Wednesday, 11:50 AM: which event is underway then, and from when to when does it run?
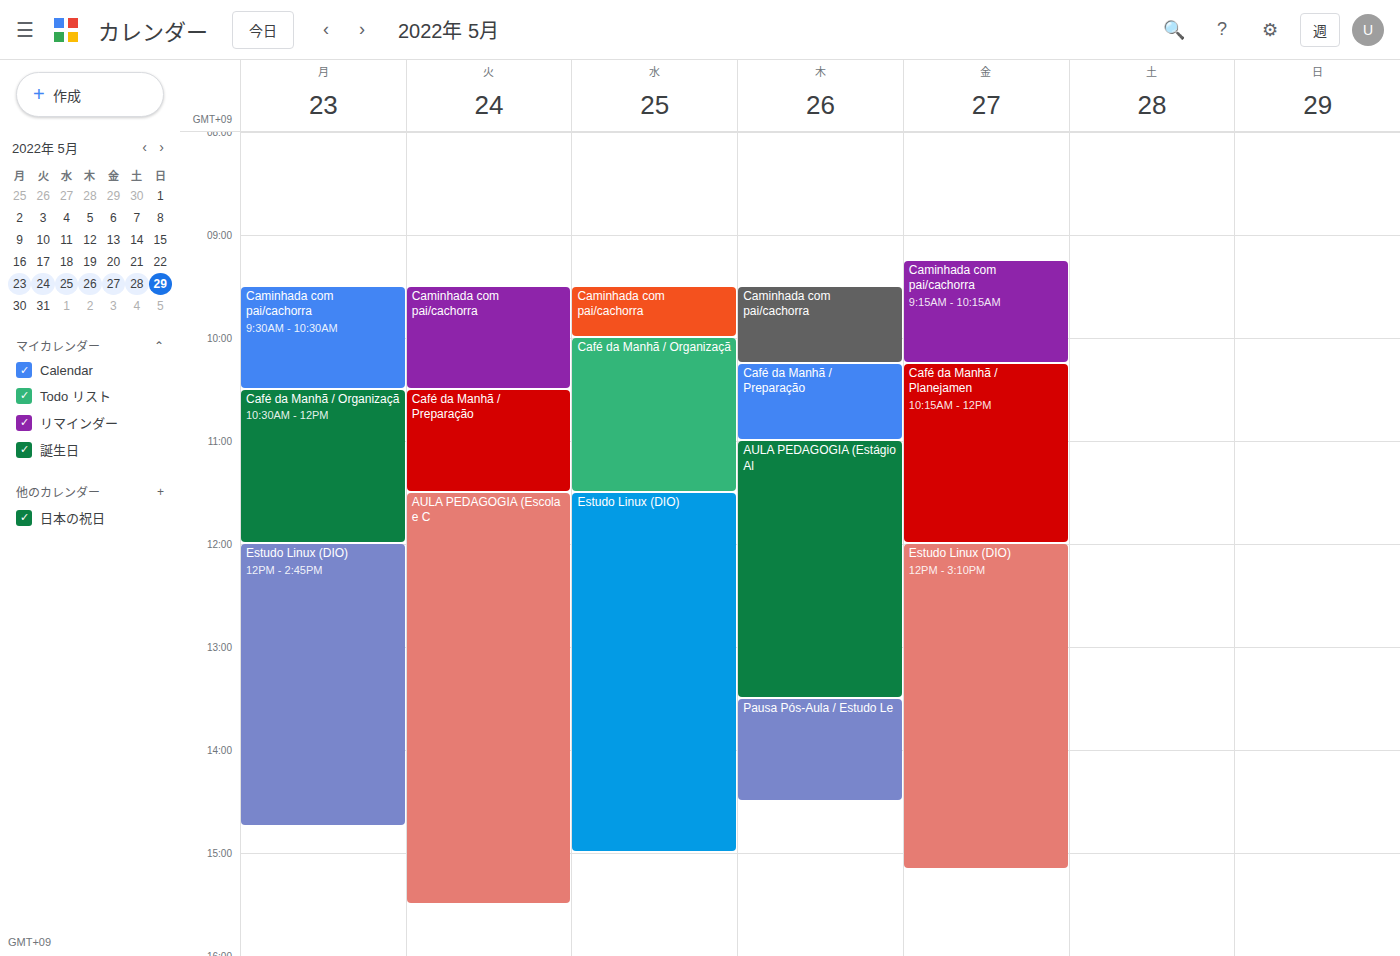
"Estudo Linux (DIO)", 11:30 AM to 3:00 PM